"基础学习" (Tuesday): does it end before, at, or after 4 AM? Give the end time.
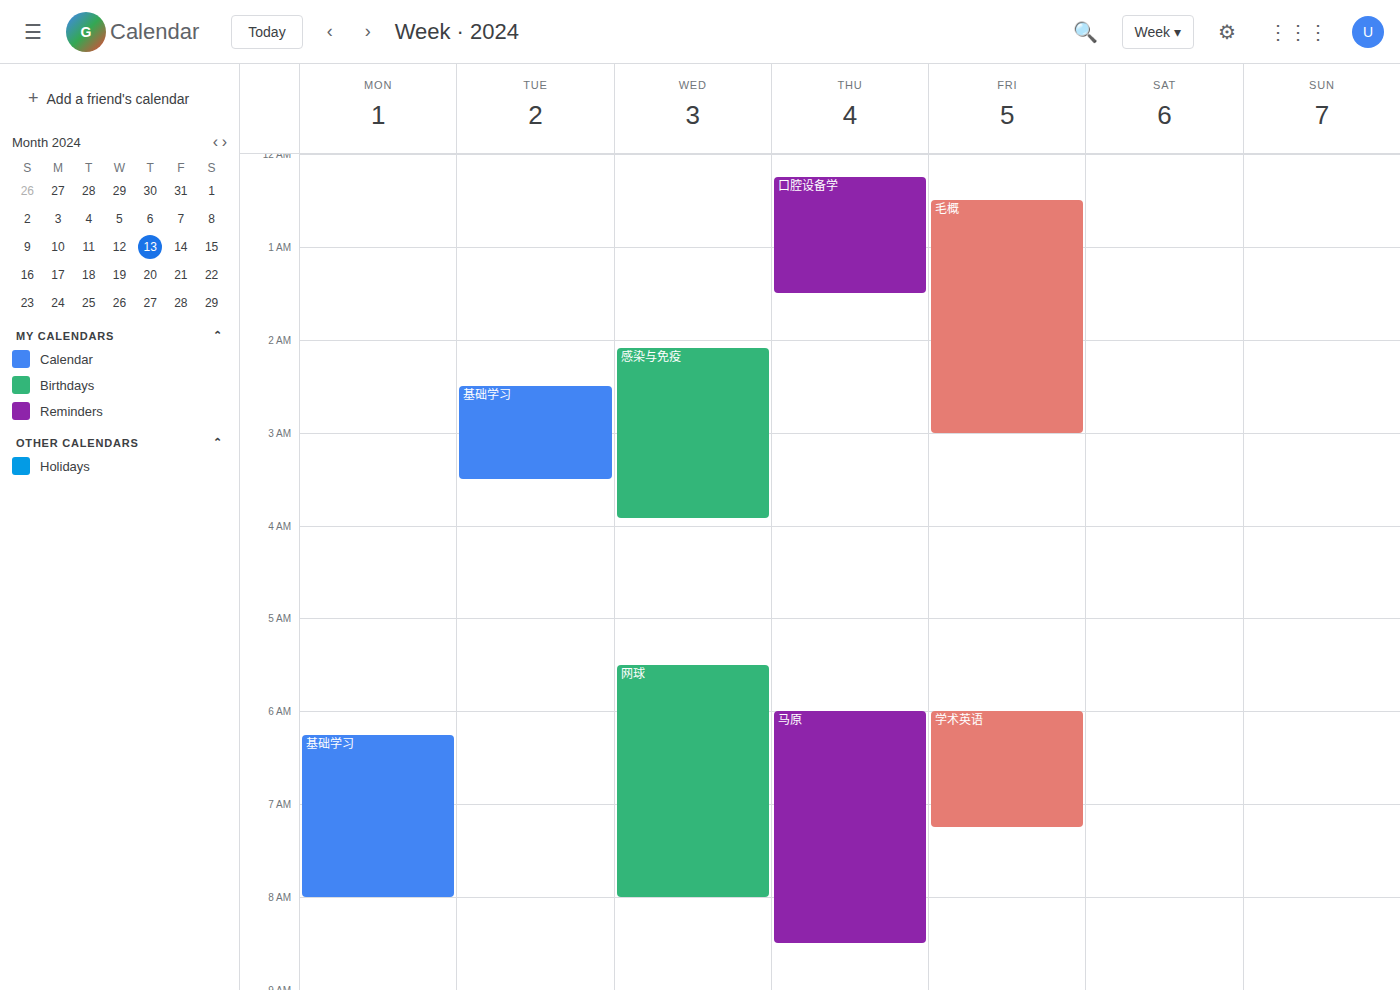
3:30 AM -- before 4 AM, 30 minutes above the 4 AM line.